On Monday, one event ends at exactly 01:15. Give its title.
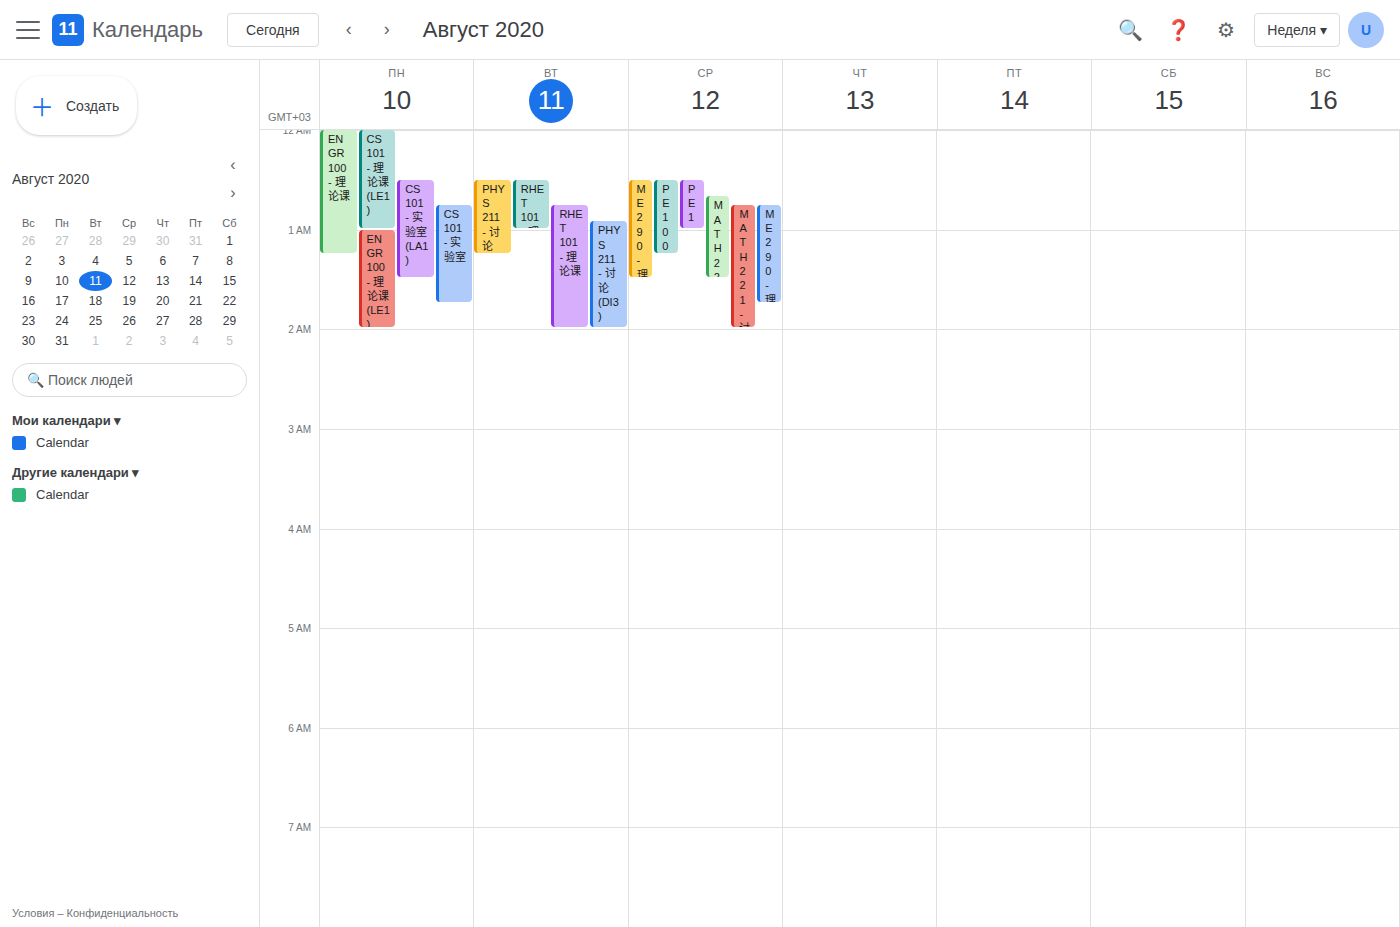
"ENGR 100 - 理论课"